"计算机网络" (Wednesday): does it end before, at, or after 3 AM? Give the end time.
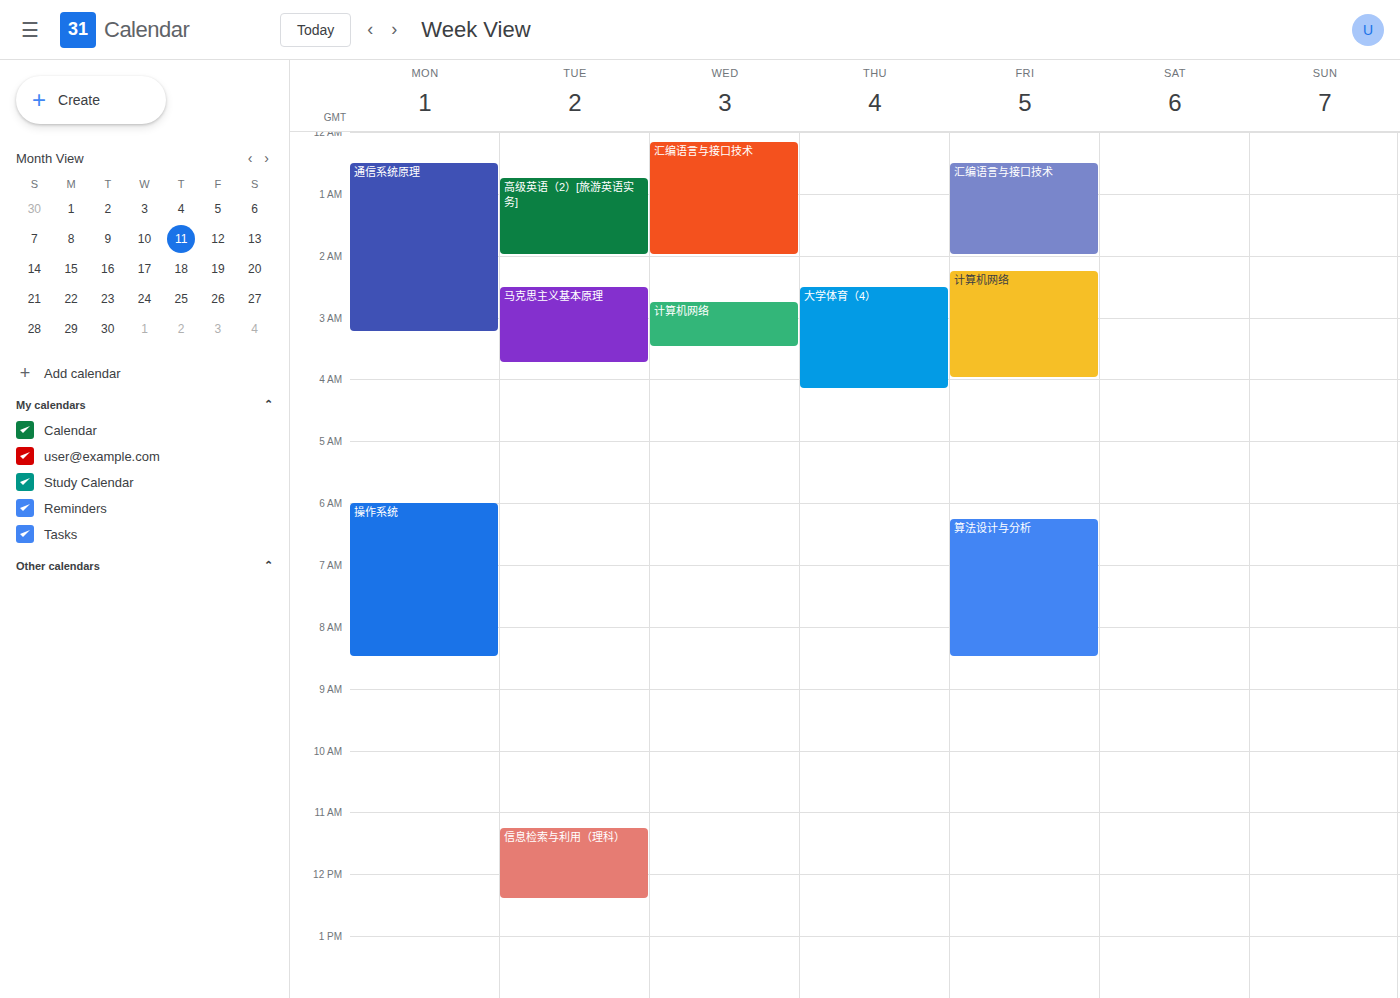
3:30 AM -- after 3 AM, 30 minutes below the 3 AM line.